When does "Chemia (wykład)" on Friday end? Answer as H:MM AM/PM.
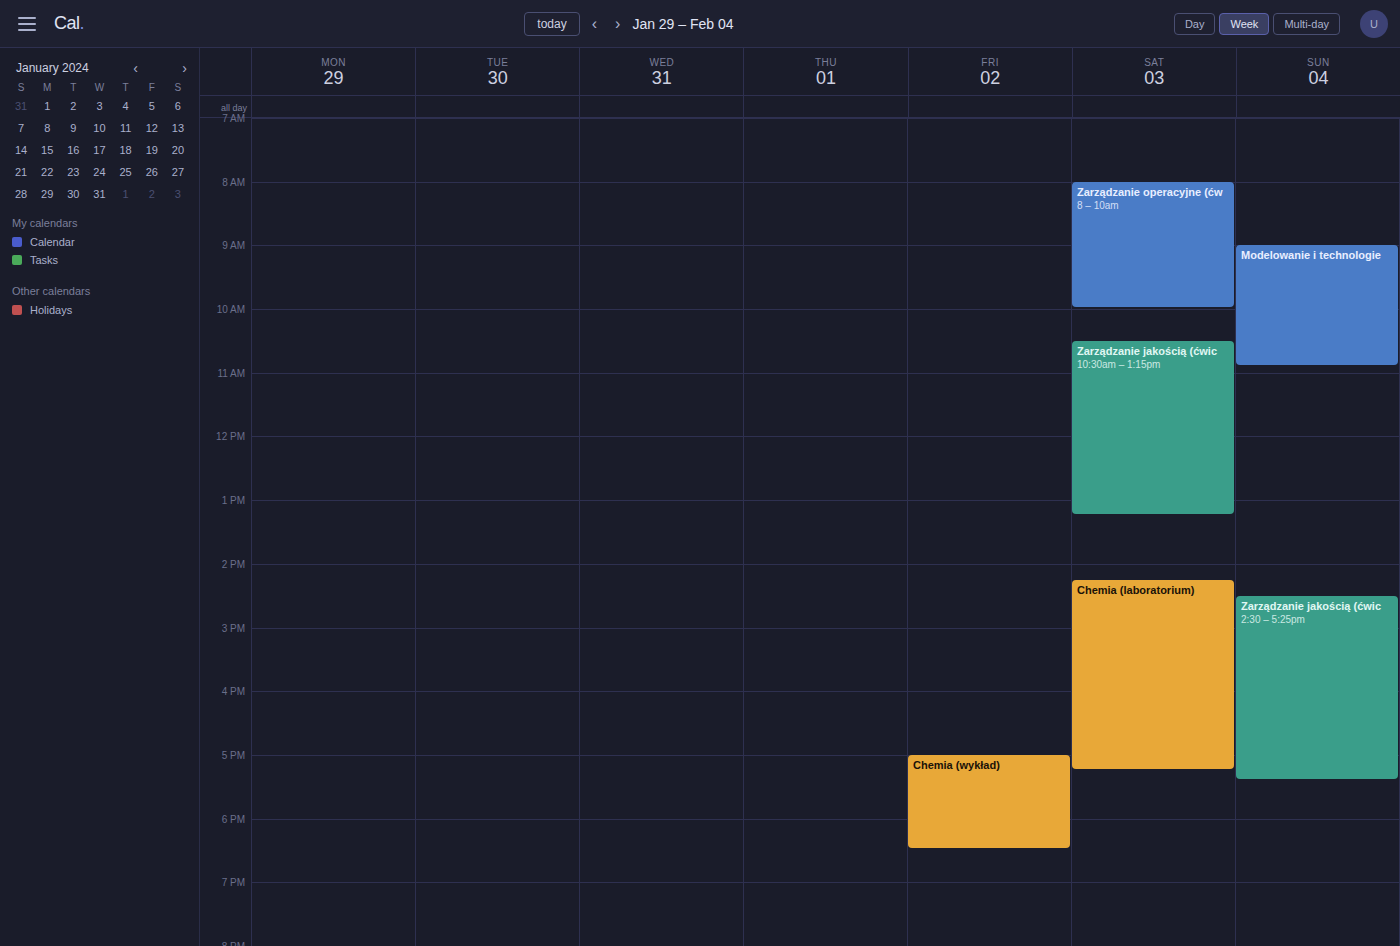
6:30 PM